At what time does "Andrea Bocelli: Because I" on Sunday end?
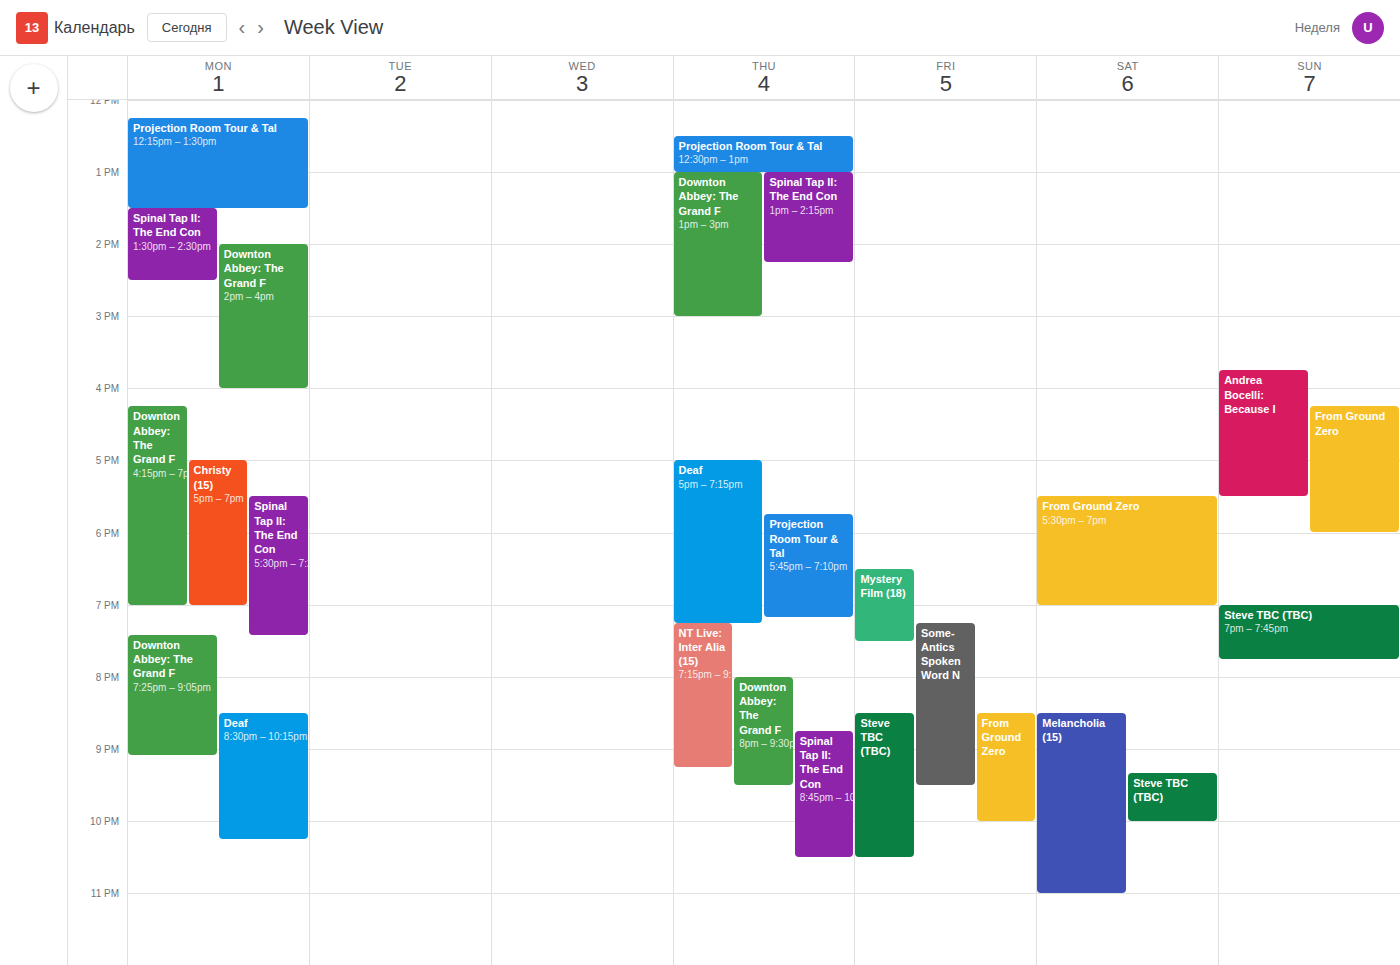
5:30 PM